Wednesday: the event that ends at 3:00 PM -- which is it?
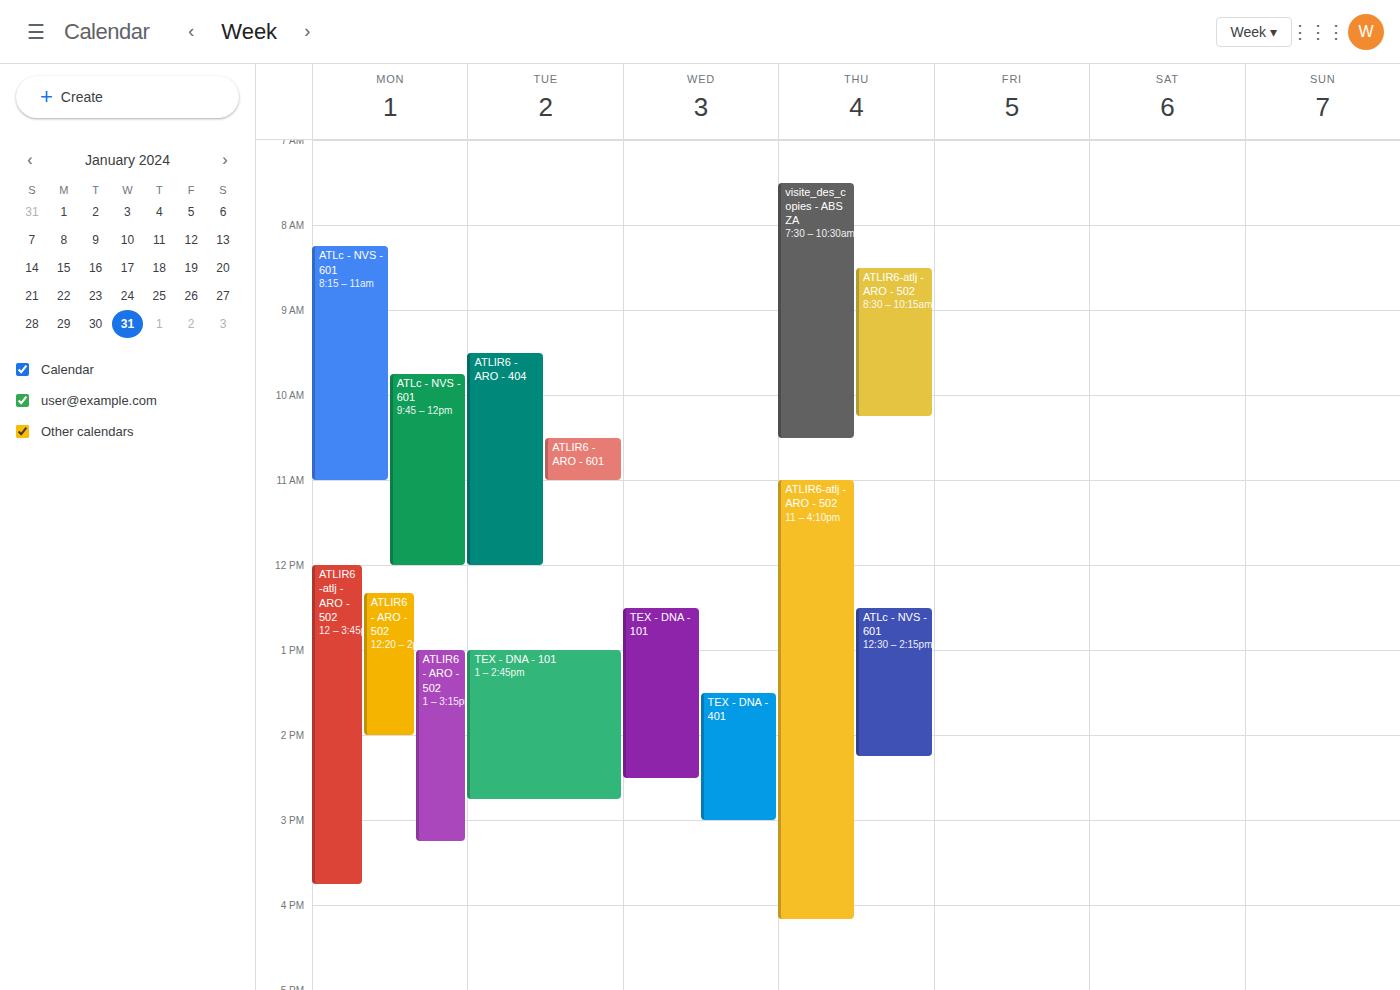
"TEX - DNA - 401"